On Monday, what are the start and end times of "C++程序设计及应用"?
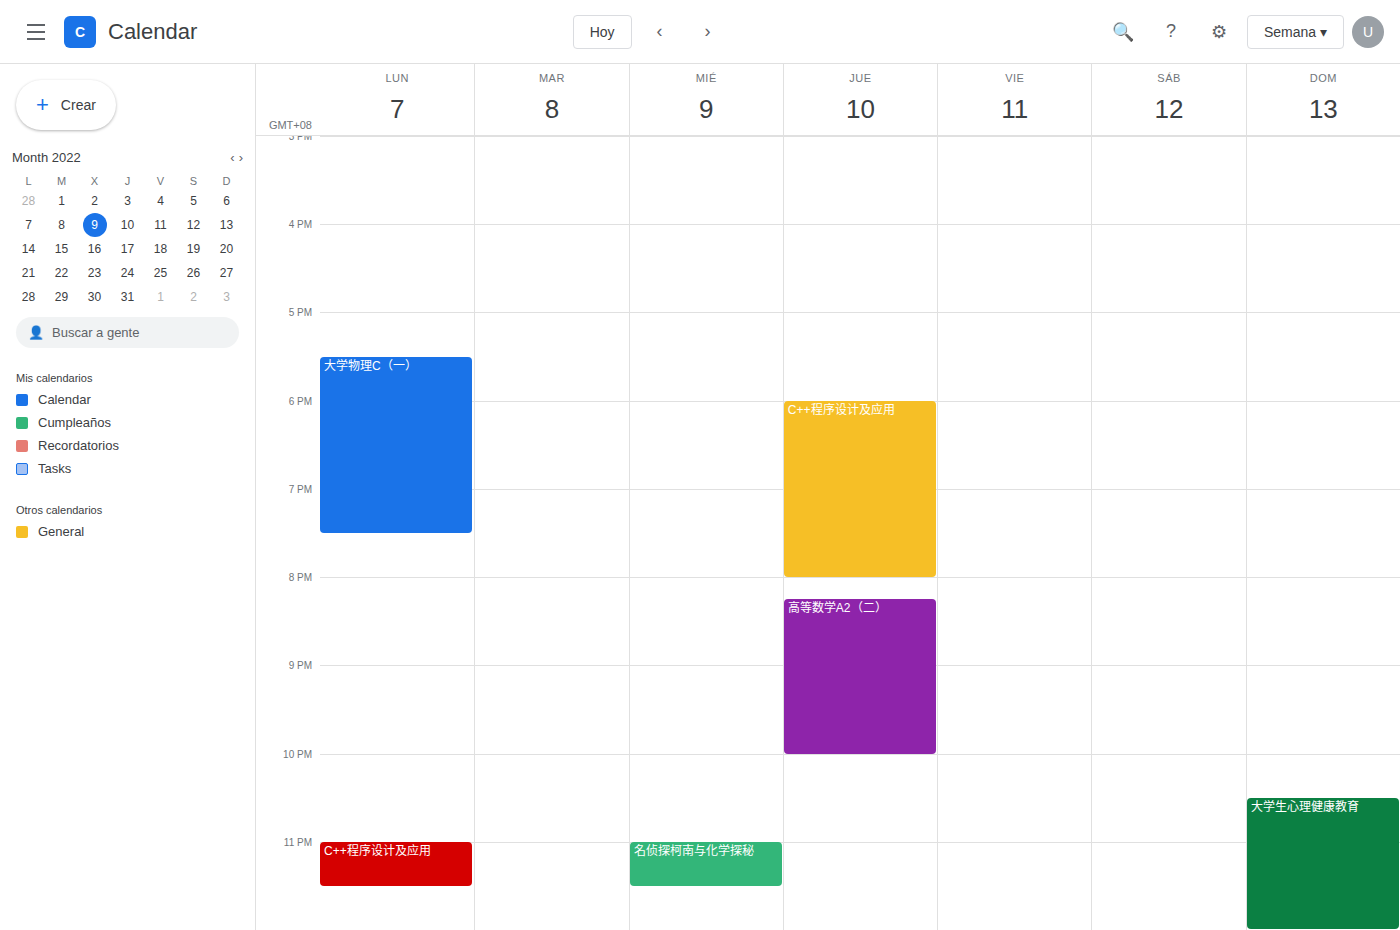
11:00 PM to 11:30 PM